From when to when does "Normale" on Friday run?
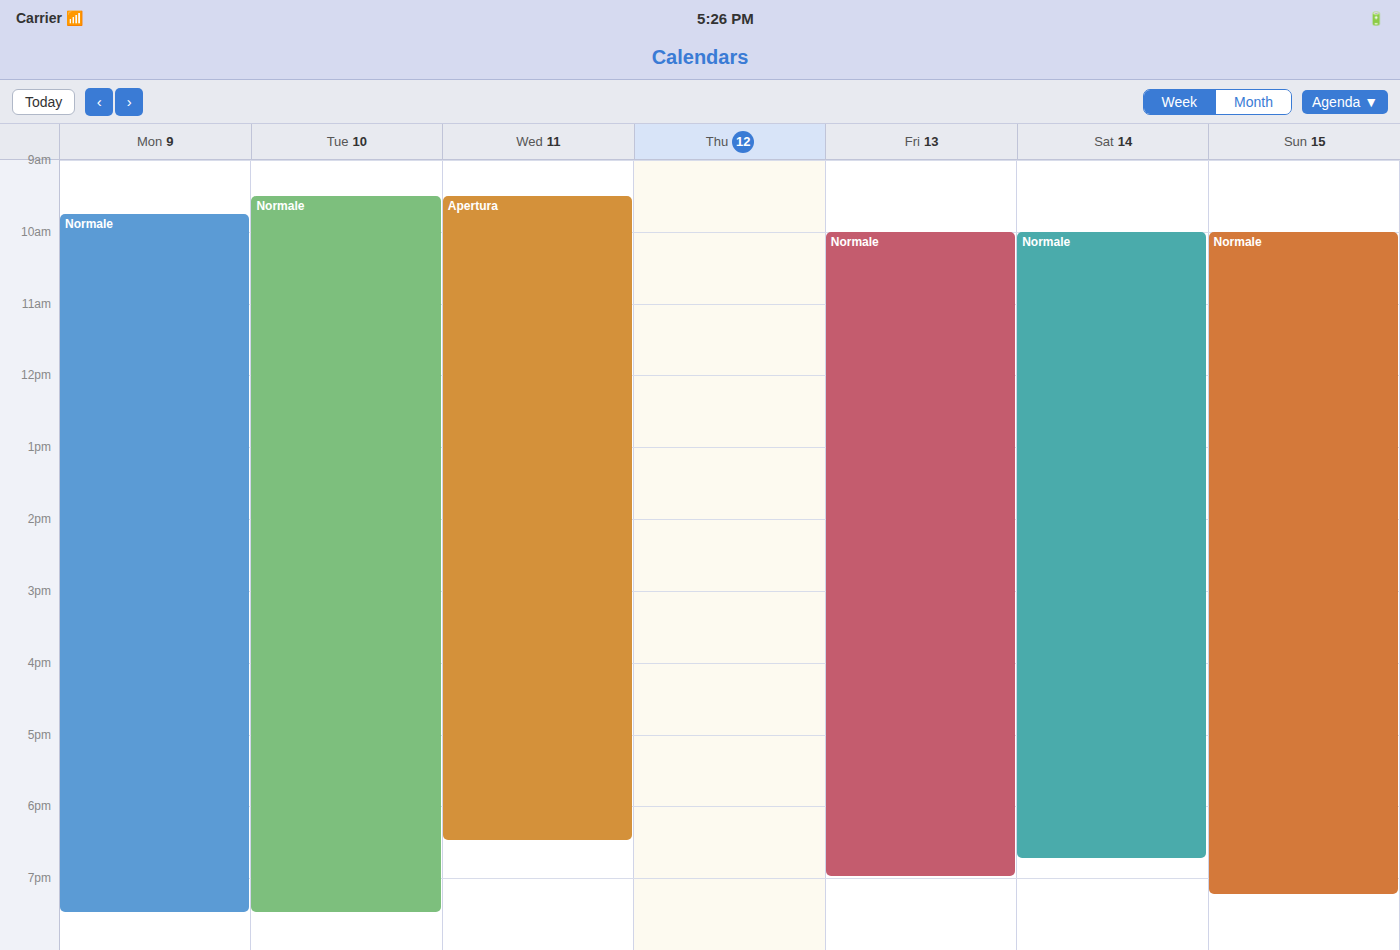
10:00 AM to 7:00 PM